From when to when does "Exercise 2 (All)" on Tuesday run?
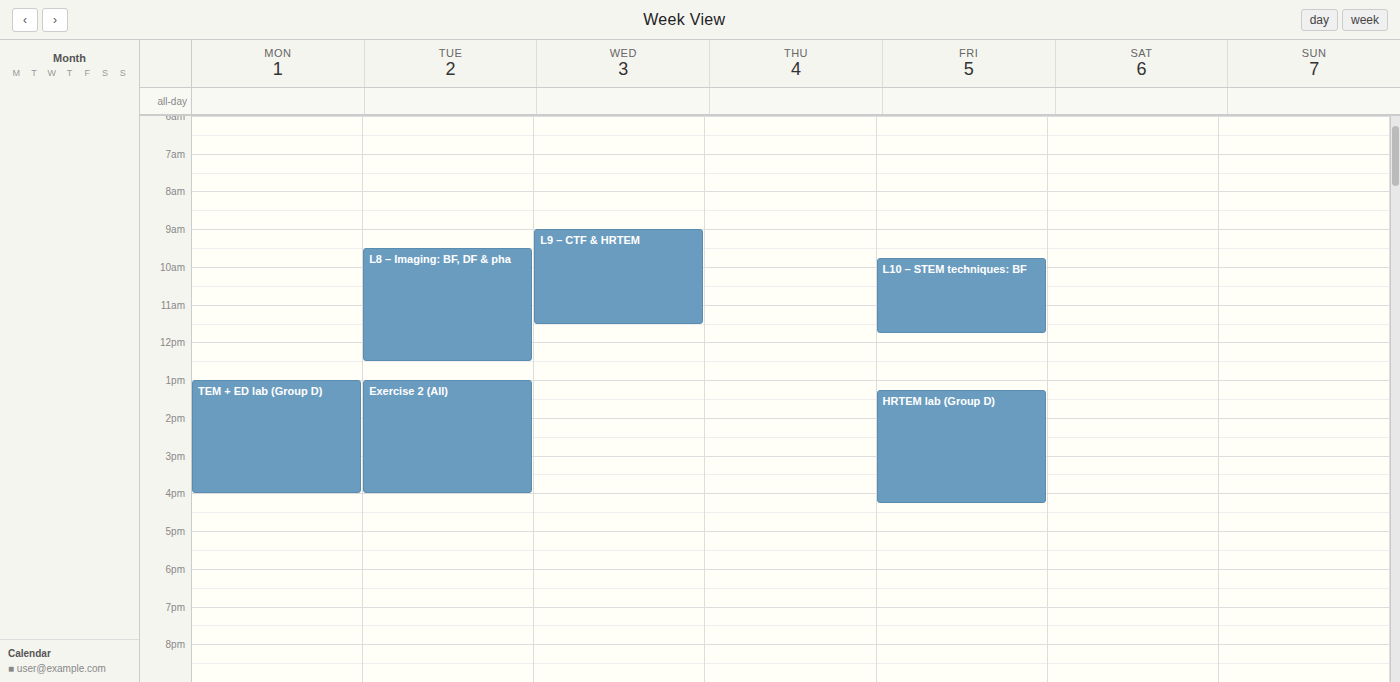
1:00 PM to 4:00 PM